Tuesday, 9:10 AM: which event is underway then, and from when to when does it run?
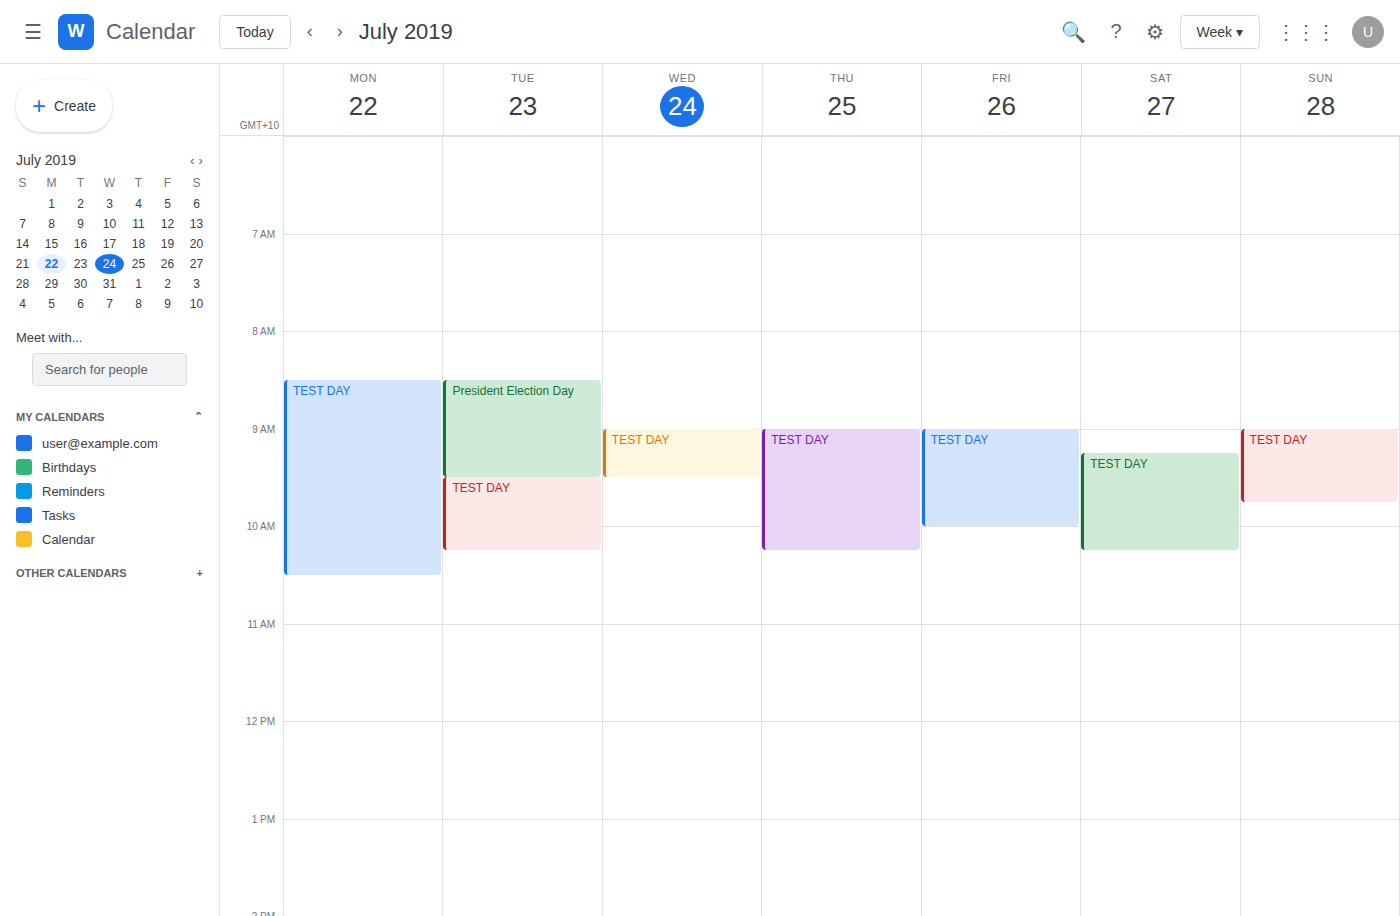
"President Election Day", 8:30 AM to 9:30 AM